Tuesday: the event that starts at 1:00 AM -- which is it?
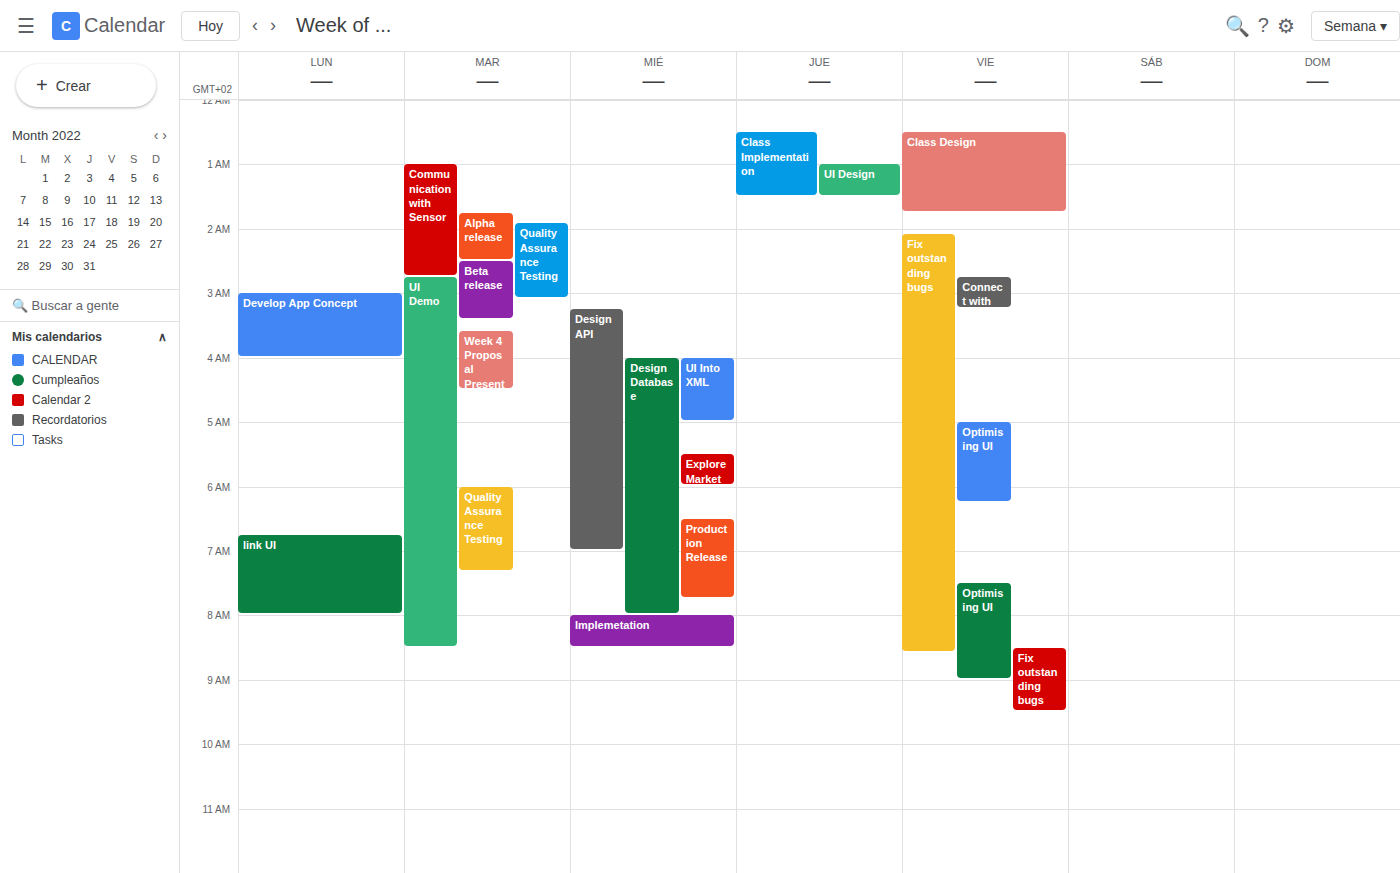
"Communication with Sensor"